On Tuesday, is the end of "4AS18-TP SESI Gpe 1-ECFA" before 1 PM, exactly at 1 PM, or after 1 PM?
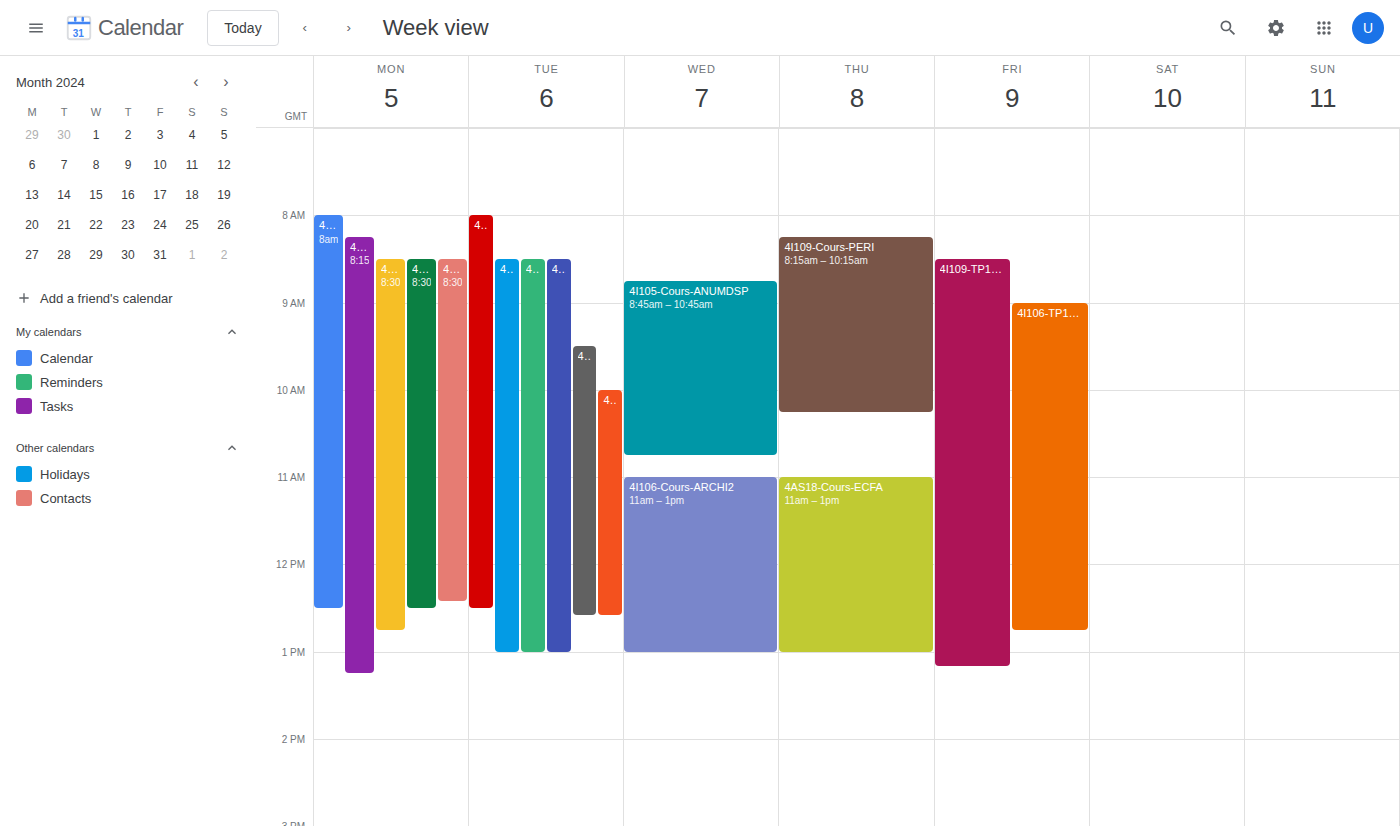
1:00 PM -- exactly at 1 PM, on the 1 PM line.